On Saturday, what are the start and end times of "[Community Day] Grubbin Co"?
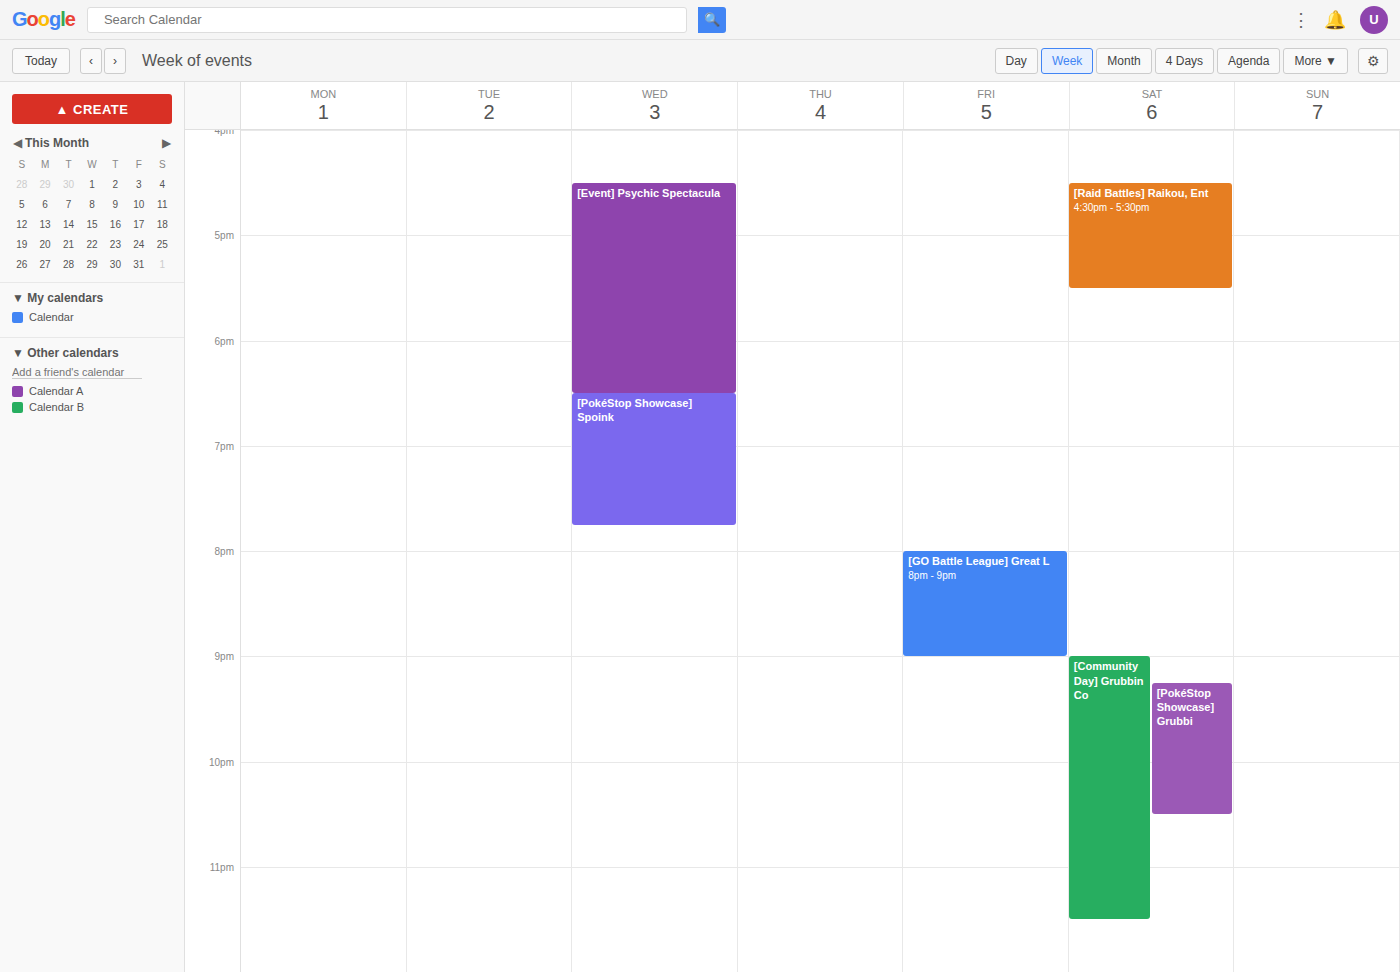
21:00 to 23:30